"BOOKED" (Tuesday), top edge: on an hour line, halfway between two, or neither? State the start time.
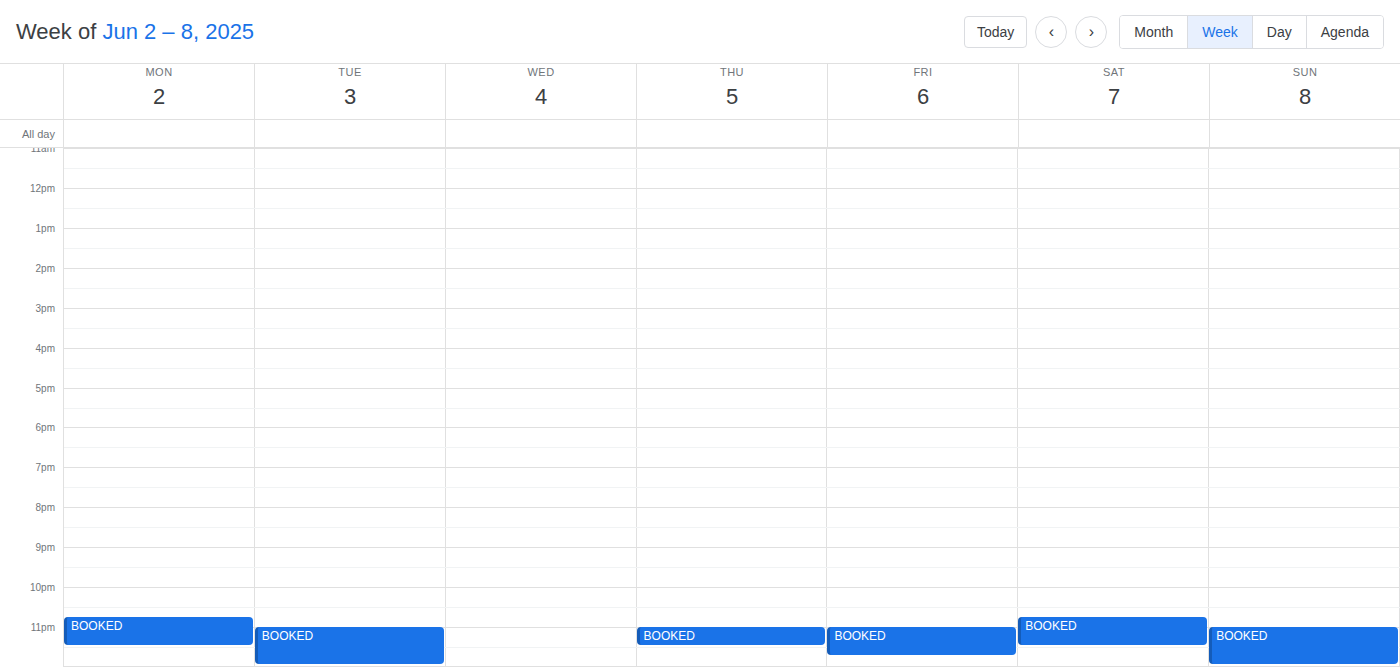
11:00 PM -- exactly on the 11 PM line.